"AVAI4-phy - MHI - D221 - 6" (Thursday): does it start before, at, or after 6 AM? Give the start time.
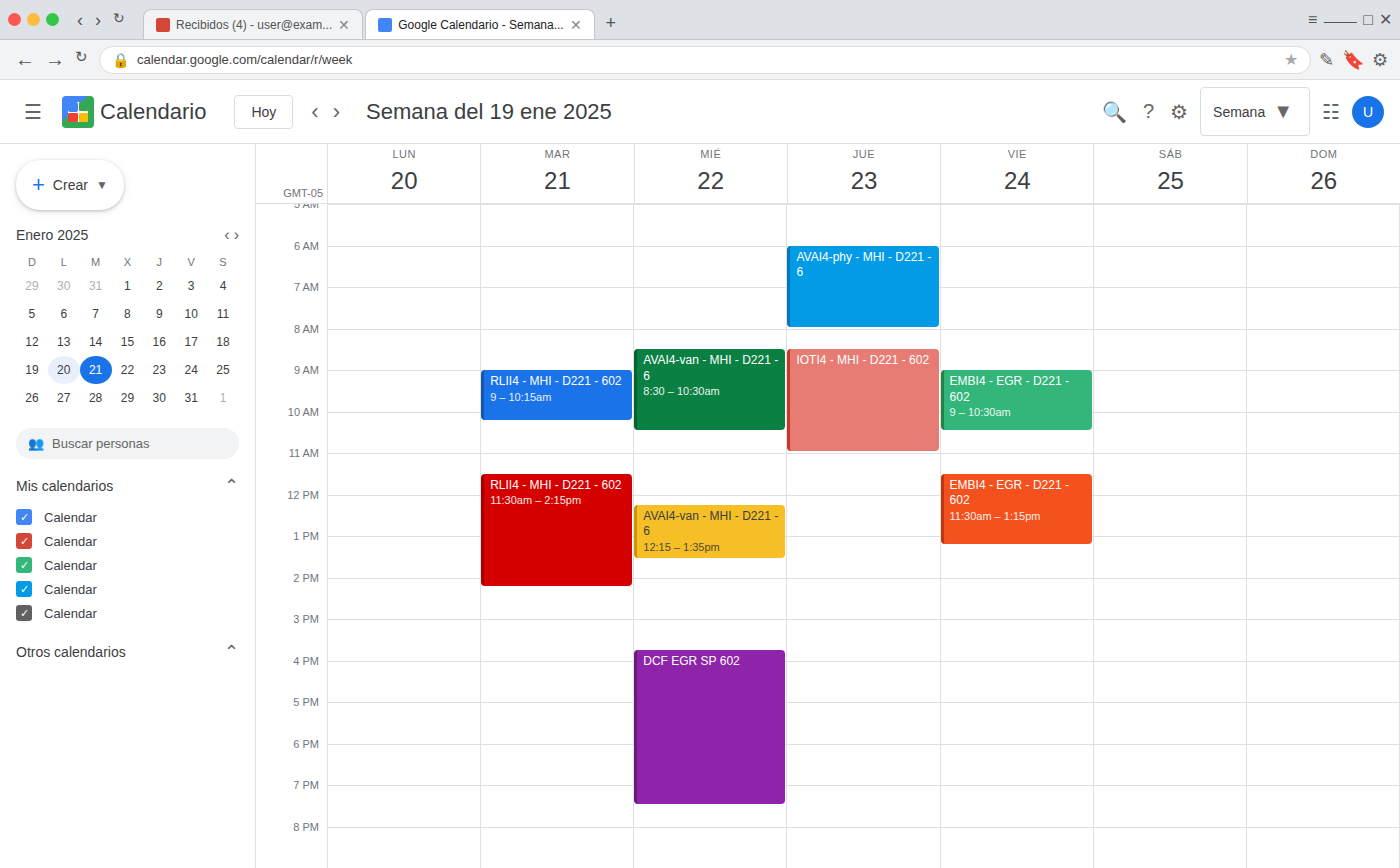
6:00 AM -- exactly at 6 AM, on the 6 AM line.